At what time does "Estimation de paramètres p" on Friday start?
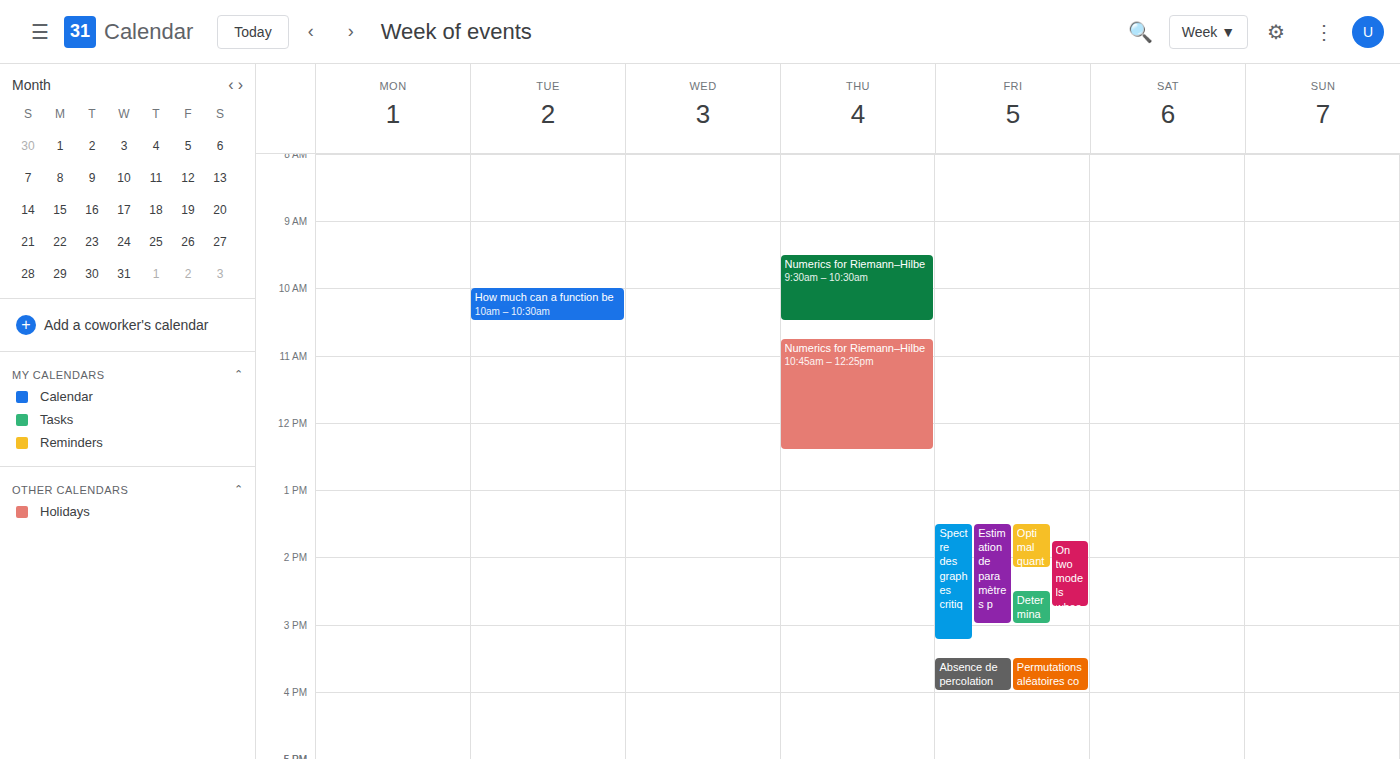
1:30 PM